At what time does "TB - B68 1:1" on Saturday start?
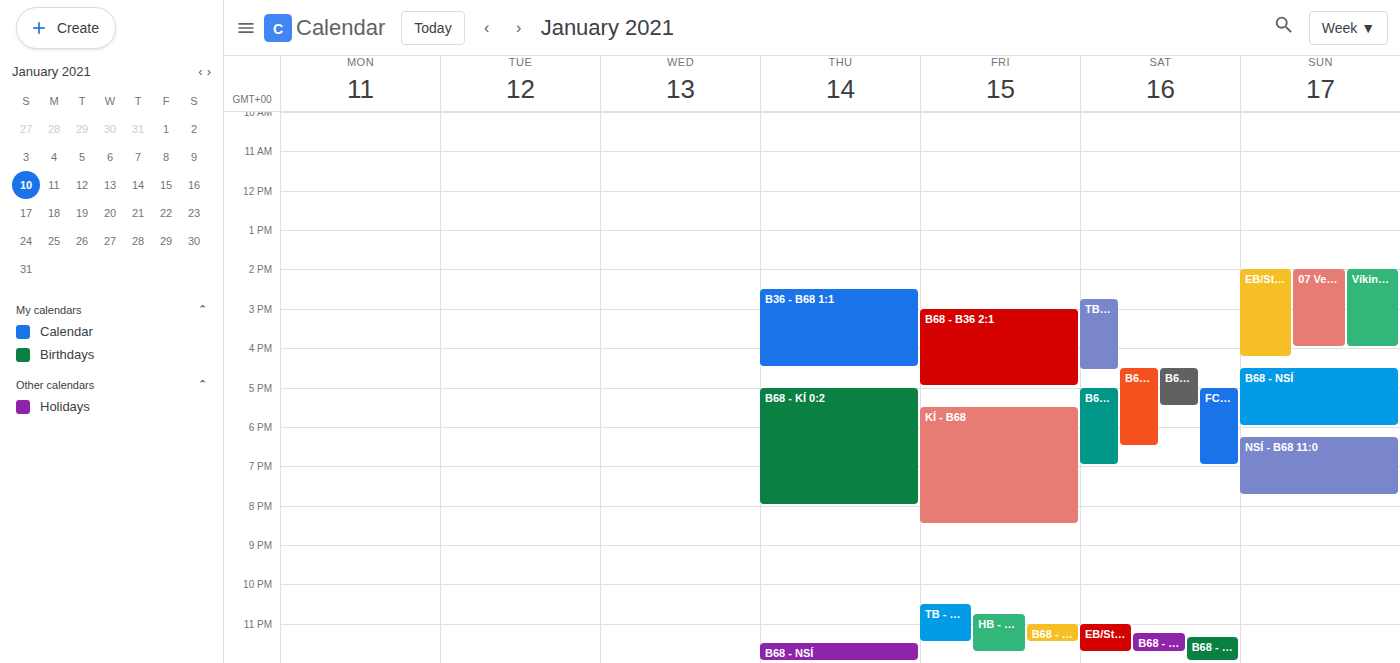
2:45 PM